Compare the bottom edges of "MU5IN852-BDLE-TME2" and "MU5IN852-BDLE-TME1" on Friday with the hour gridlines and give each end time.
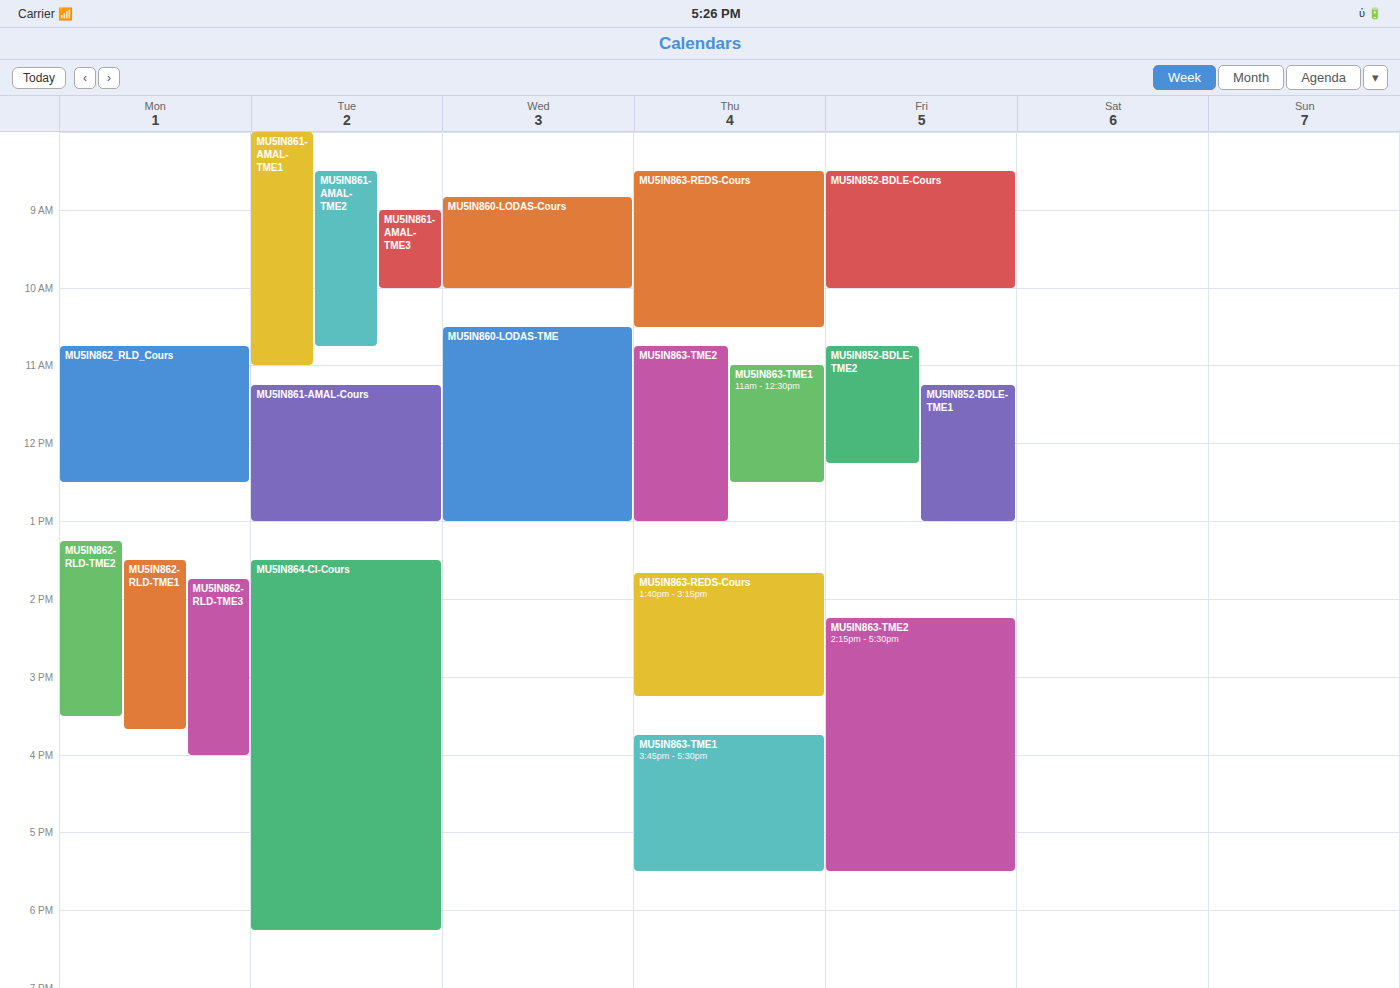
"MU5IN852-BDLE-TME2": 12:15 PM, neither: a quarter of the way from the 12 PM line to the 1 PM line. "MU5IN852-BDLE-TME1": 1:00 PM, exactly on the 1 PM line.